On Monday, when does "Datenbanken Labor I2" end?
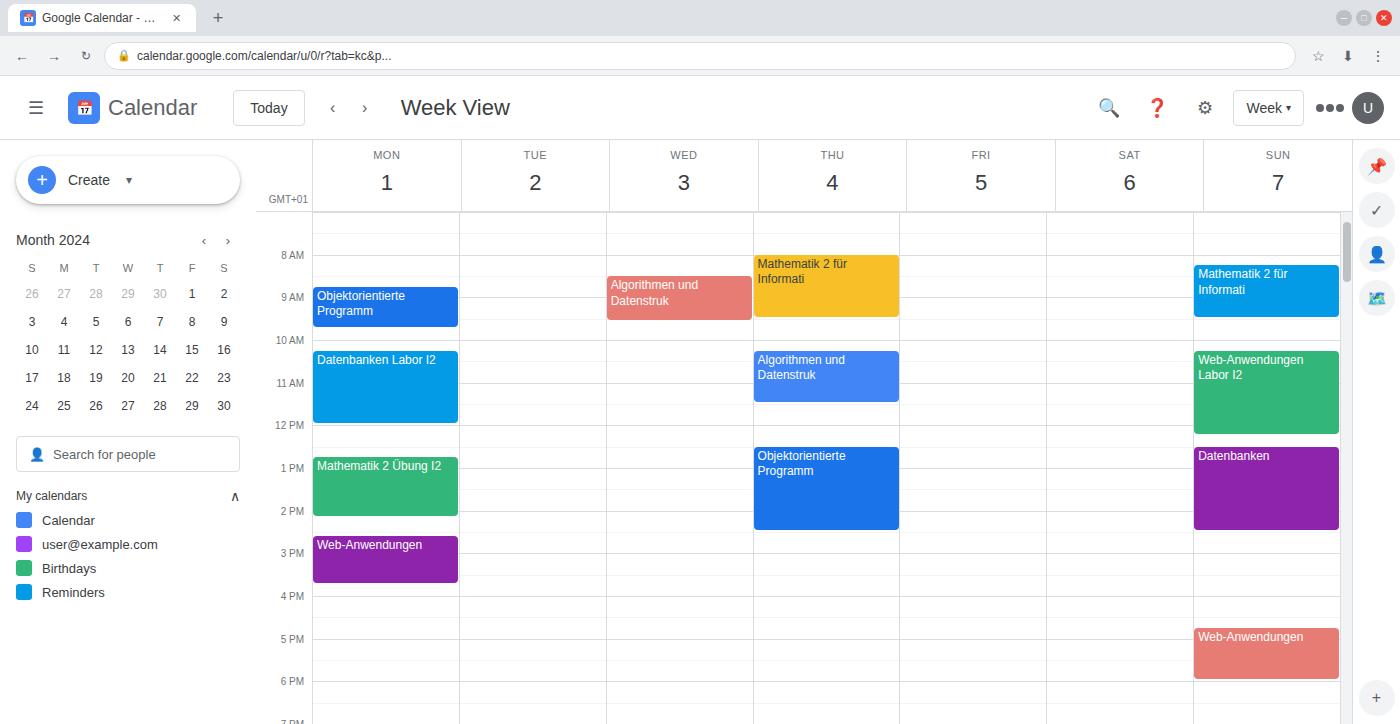
12:00 PM